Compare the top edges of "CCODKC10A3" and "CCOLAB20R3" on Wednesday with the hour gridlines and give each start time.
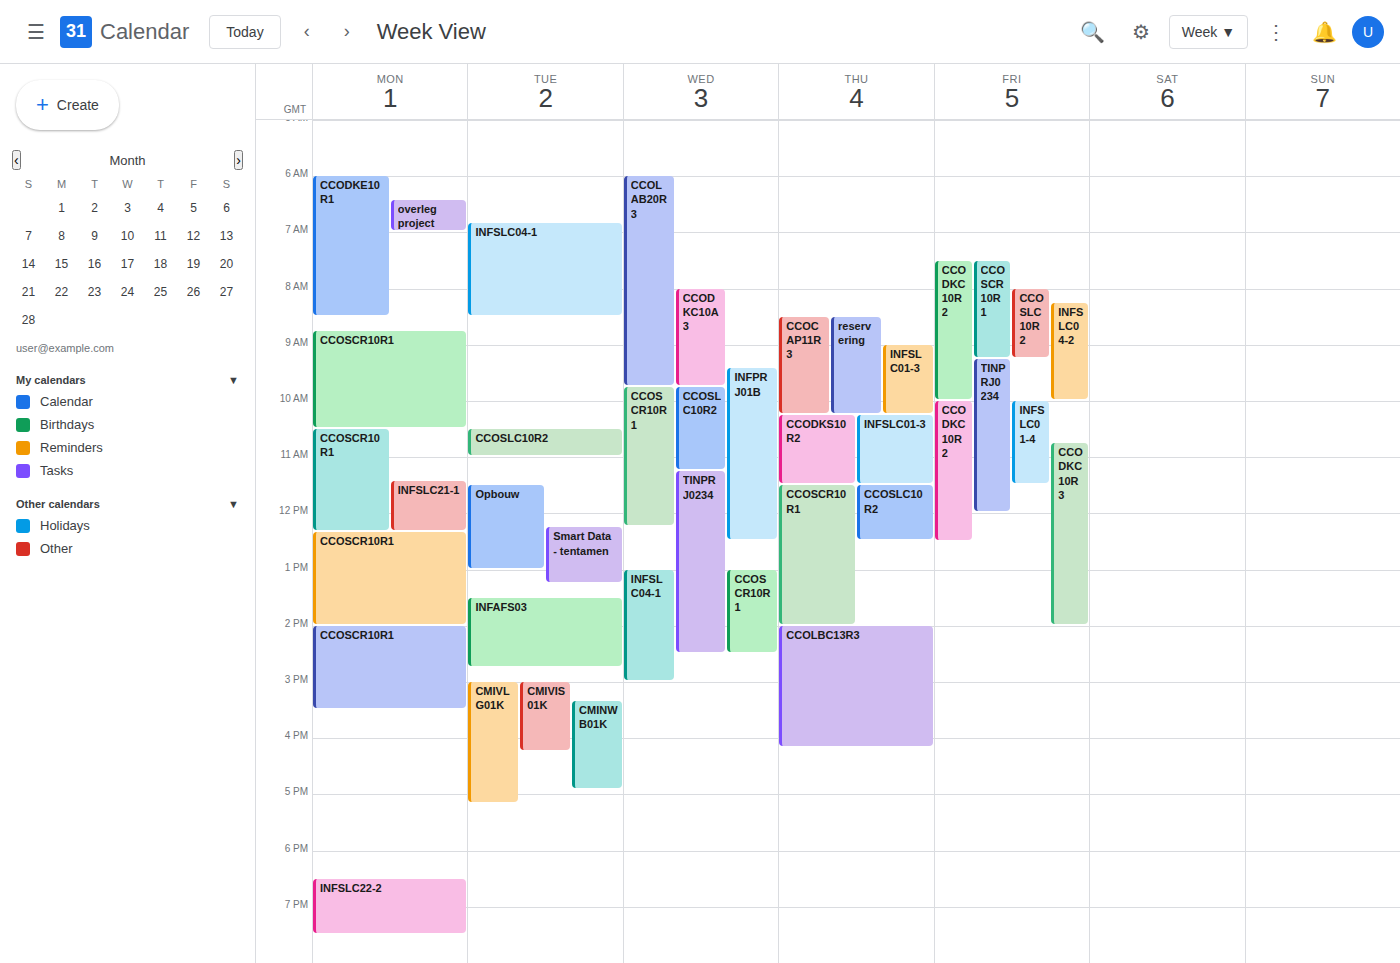
"CCODKC10A3": 8:00 AM, exactly on the 8 AM line. "CCOLAB20R3": 6:00 AM, exactly on the 6 AM line.